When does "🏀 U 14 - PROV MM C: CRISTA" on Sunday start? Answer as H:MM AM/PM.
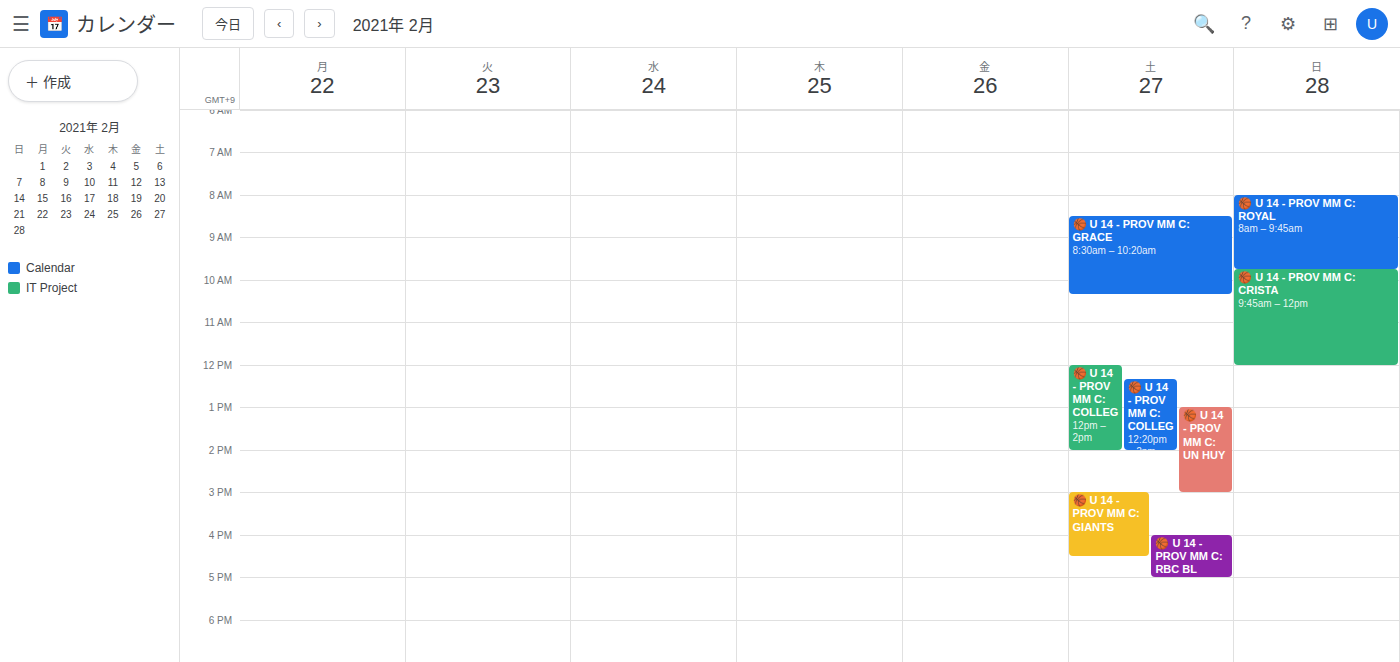
9:45 AM